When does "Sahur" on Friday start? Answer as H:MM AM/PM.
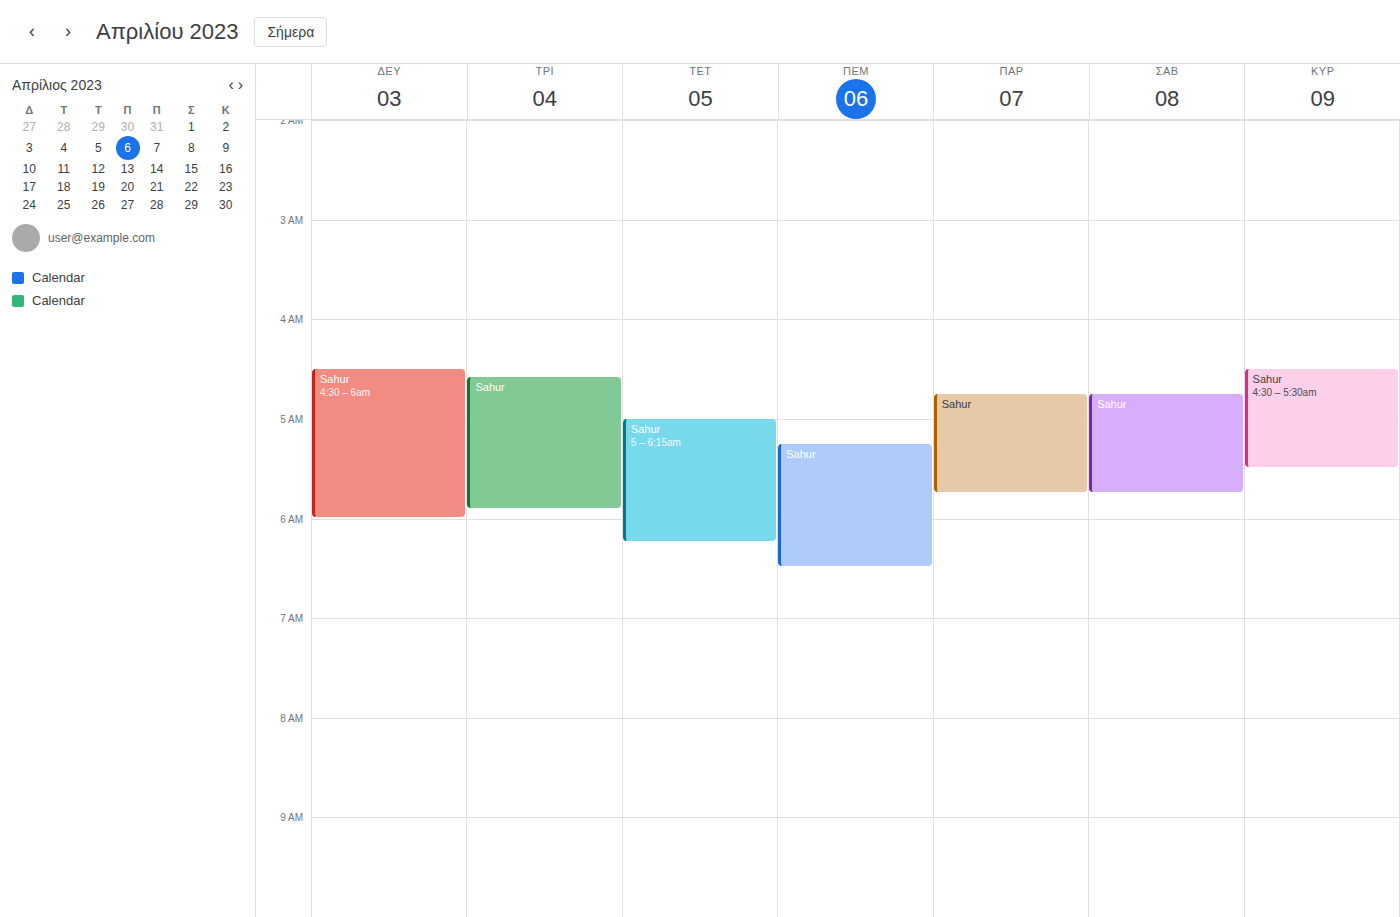
4:45 AM